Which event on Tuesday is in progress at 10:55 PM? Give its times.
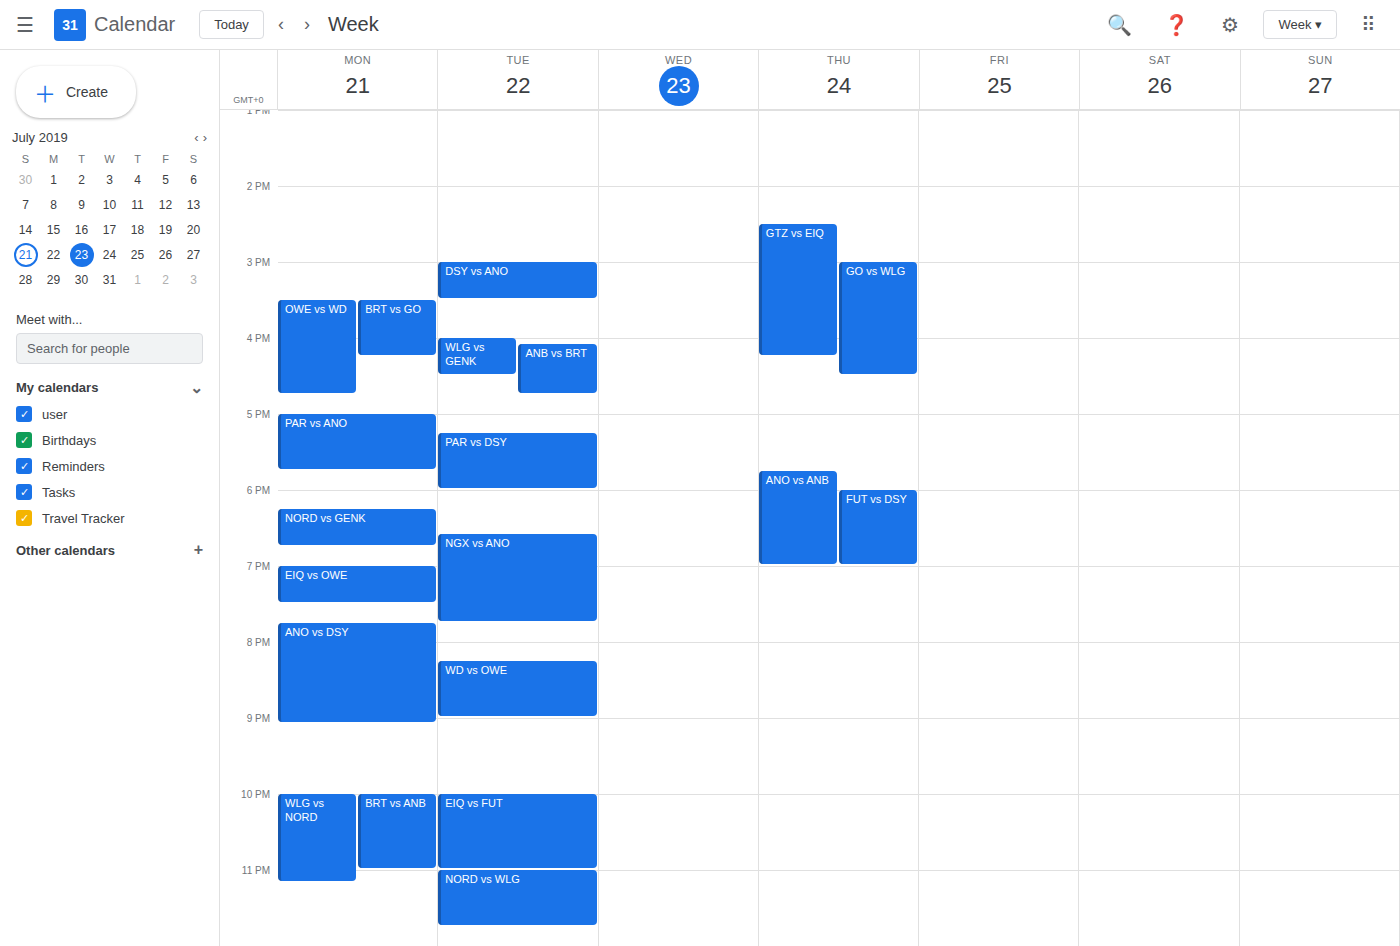
"EIQ vs FUT", 10:00 PM to 11:00 PM